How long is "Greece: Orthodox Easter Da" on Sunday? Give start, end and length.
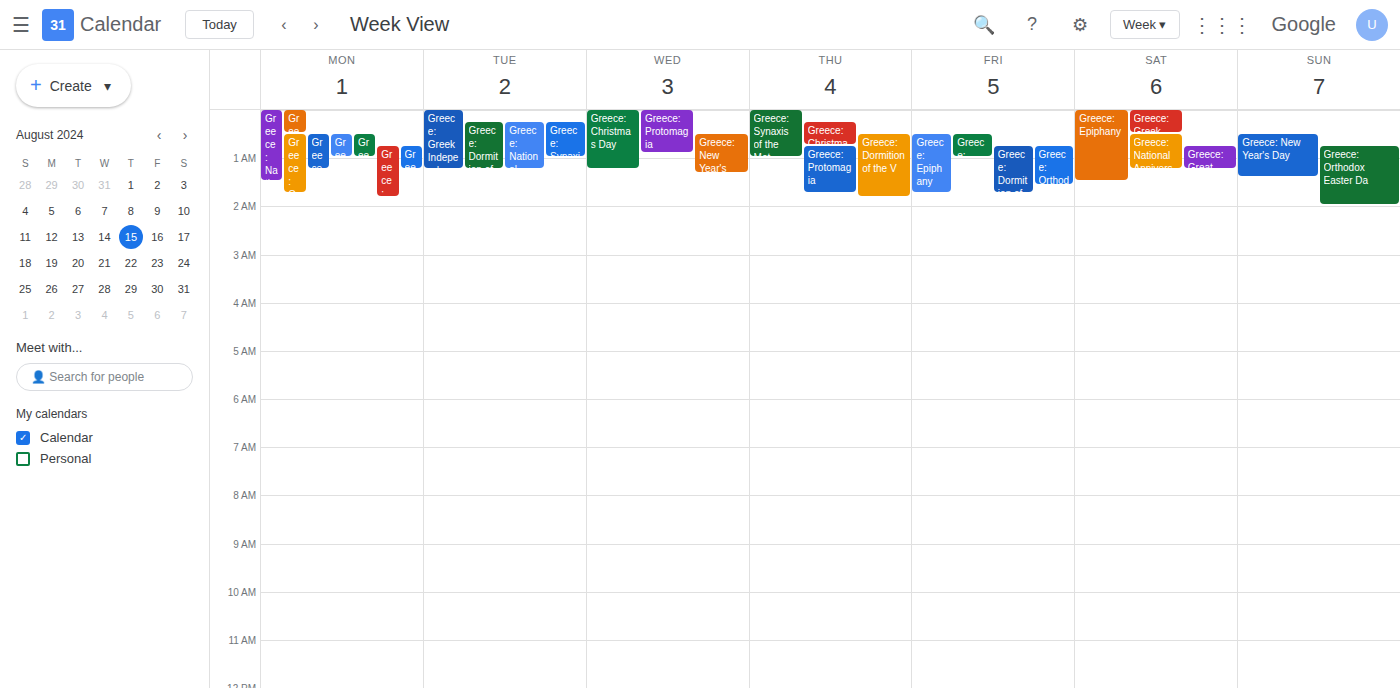
12:45 AM to 2:00 AM, 1 hour 15 minutes